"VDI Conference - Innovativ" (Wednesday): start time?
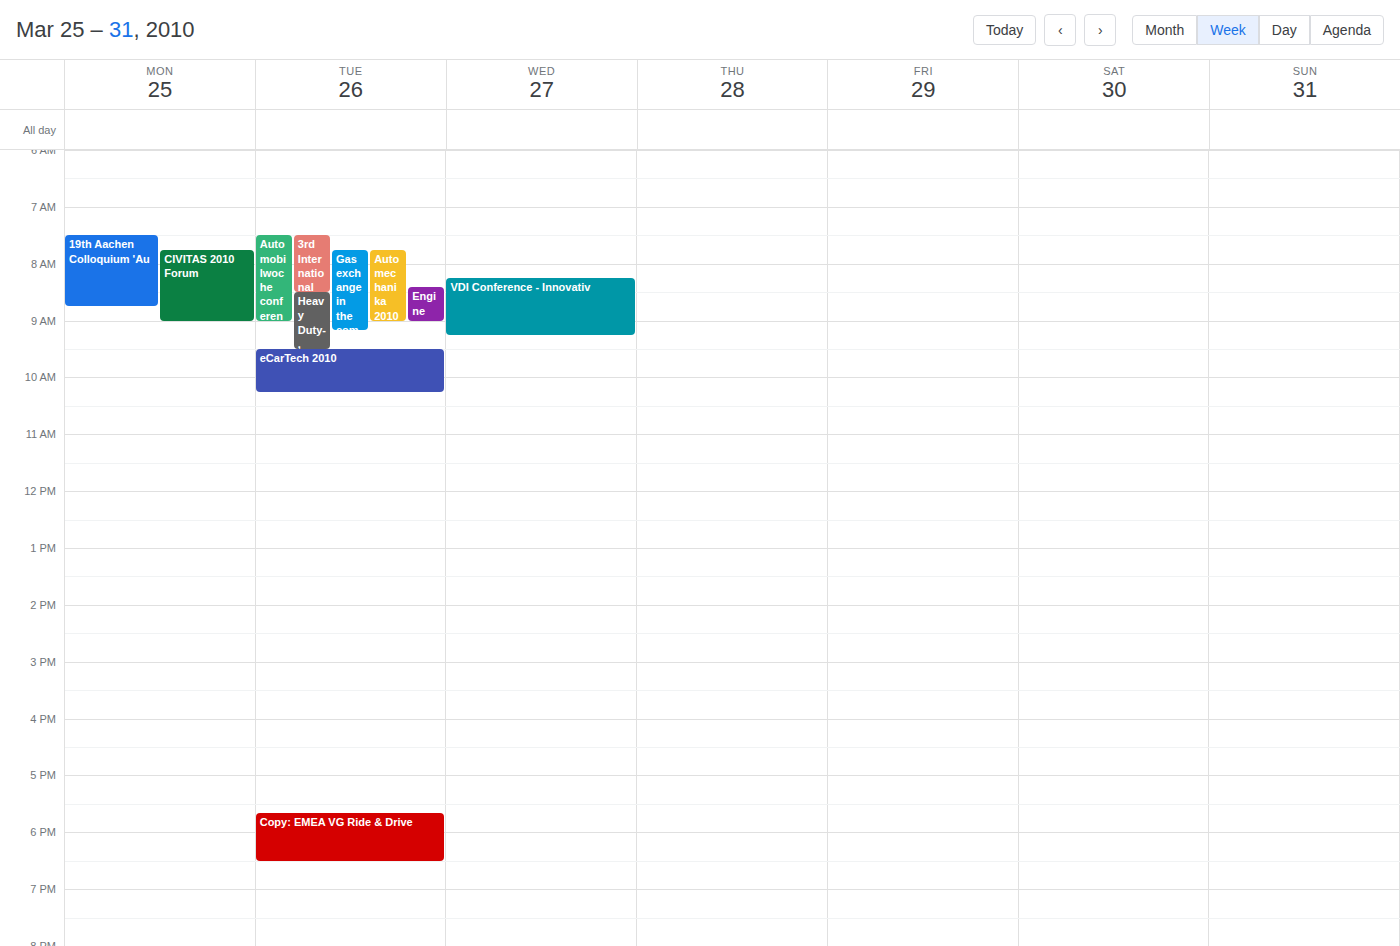
8:15 AM